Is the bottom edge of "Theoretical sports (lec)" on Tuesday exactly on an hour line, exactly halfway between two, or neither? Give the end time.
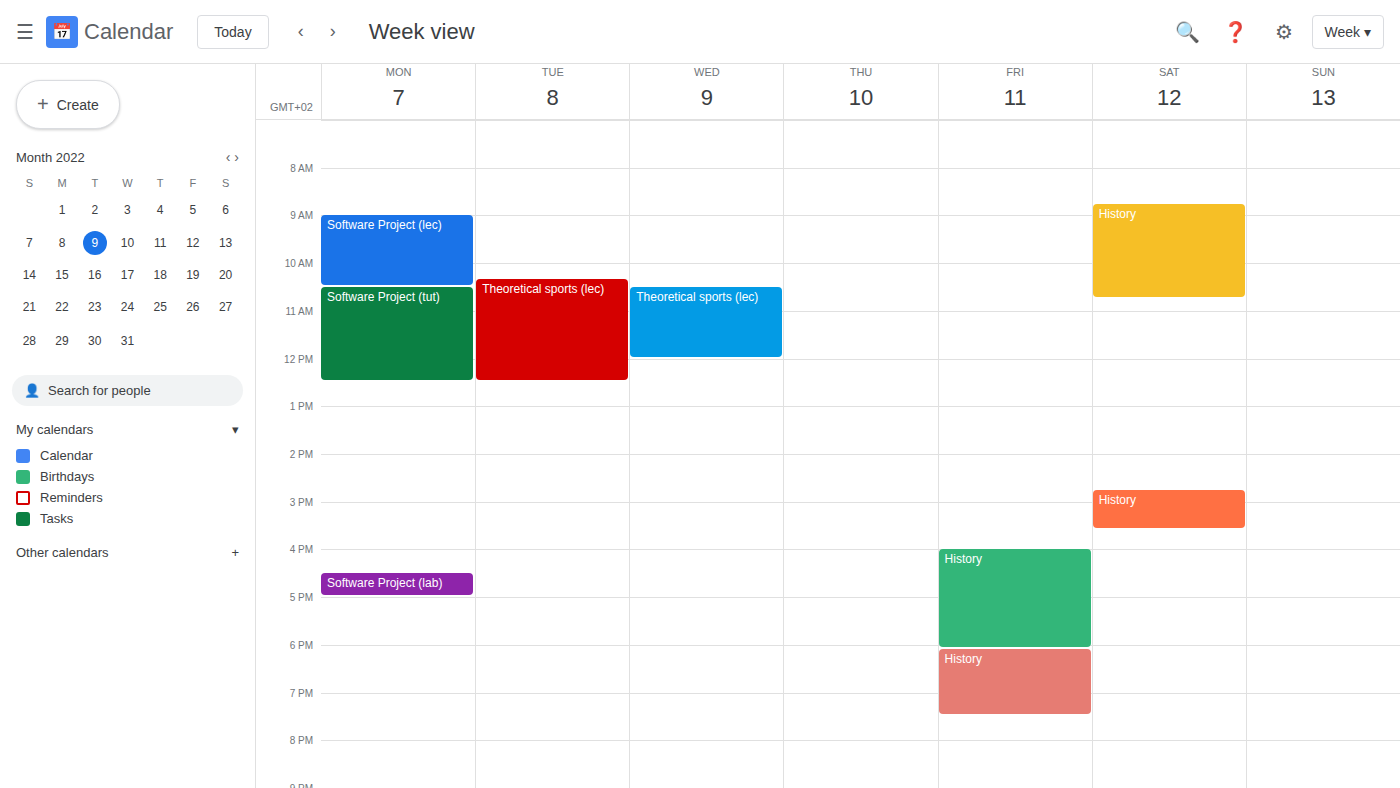
12:30 PM -- halfway between the 12 PM and 1 PM lines.